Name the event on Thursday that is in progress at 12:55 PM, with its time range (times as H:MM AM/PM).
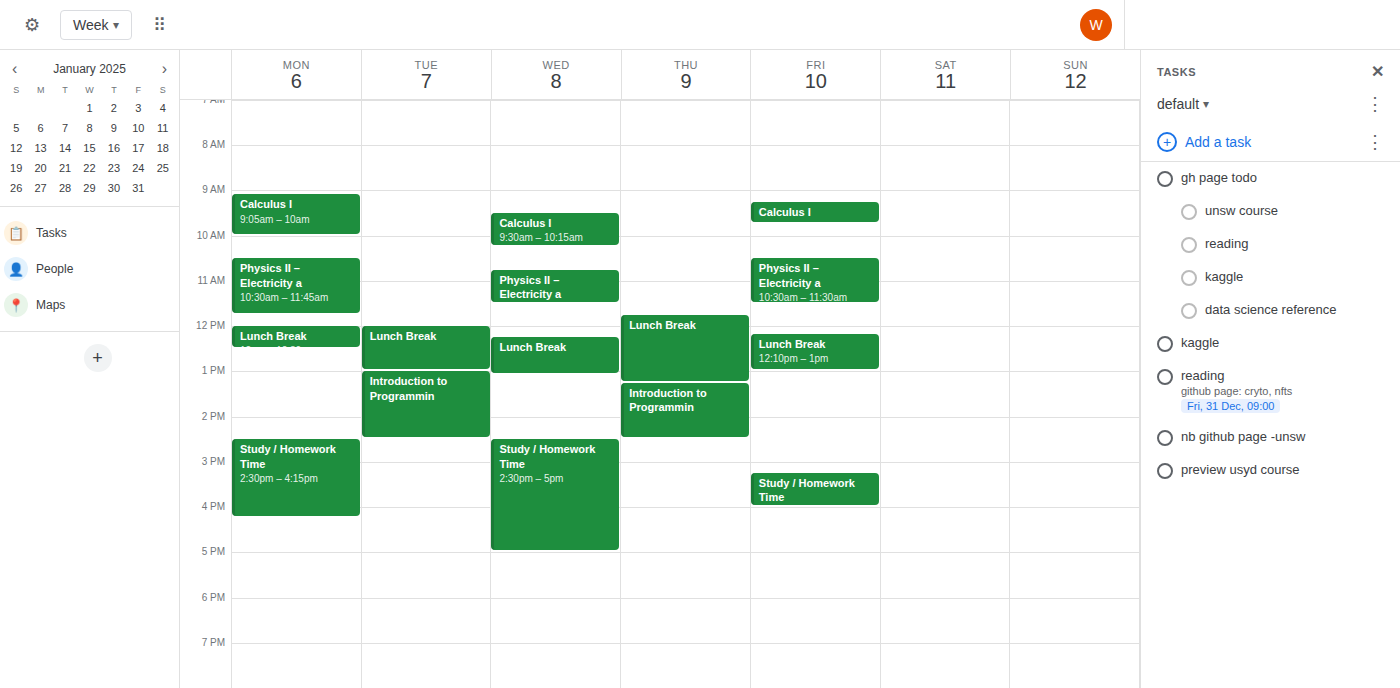
"Lunch Break", 11:45 AM to 1:15 PM